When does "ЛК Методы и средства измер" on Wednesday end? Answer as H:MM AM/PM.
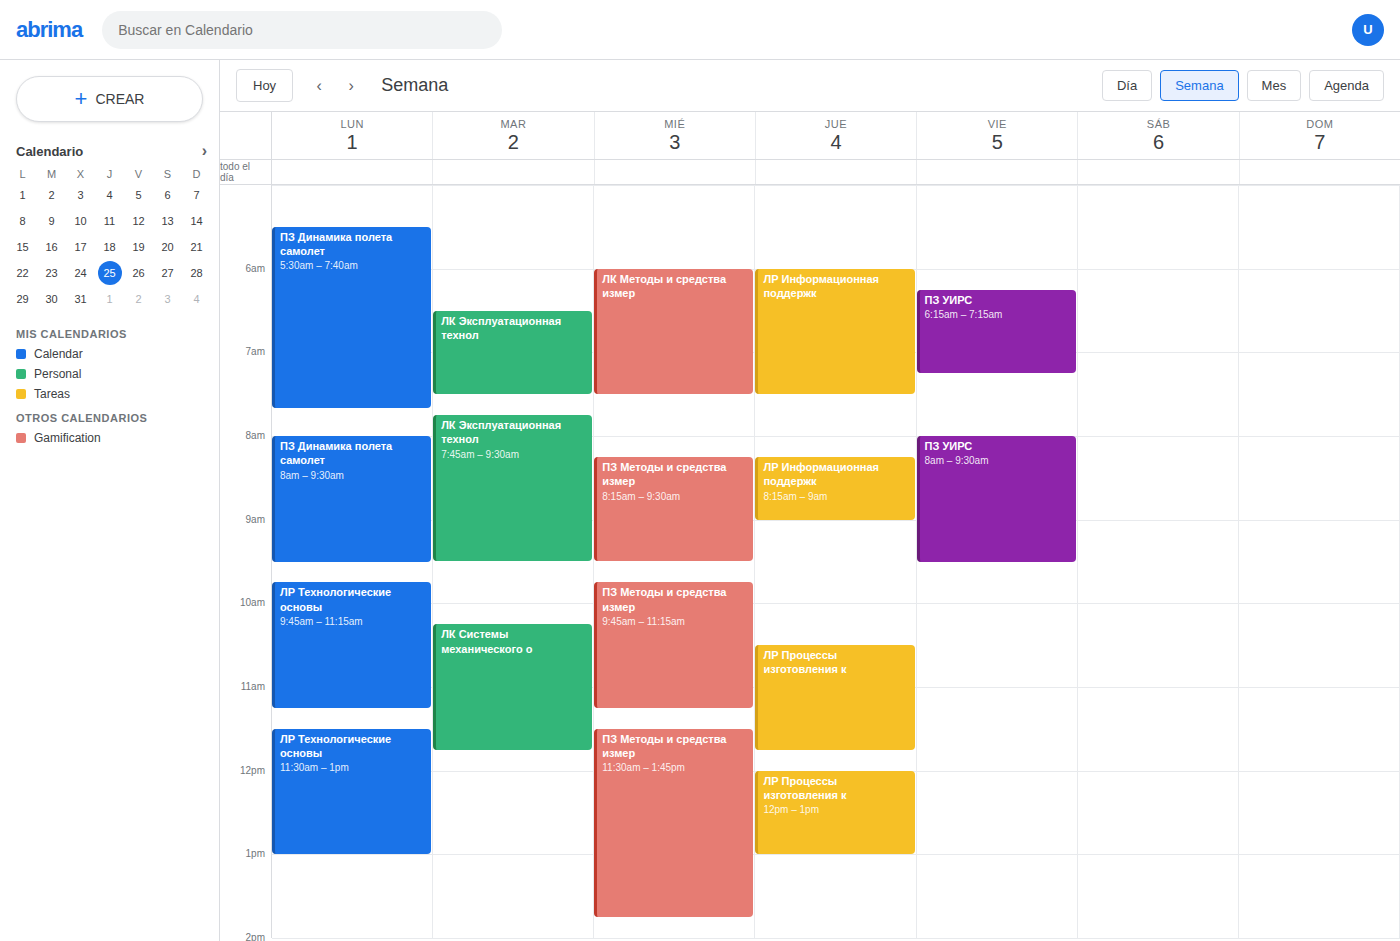
7:30 AM